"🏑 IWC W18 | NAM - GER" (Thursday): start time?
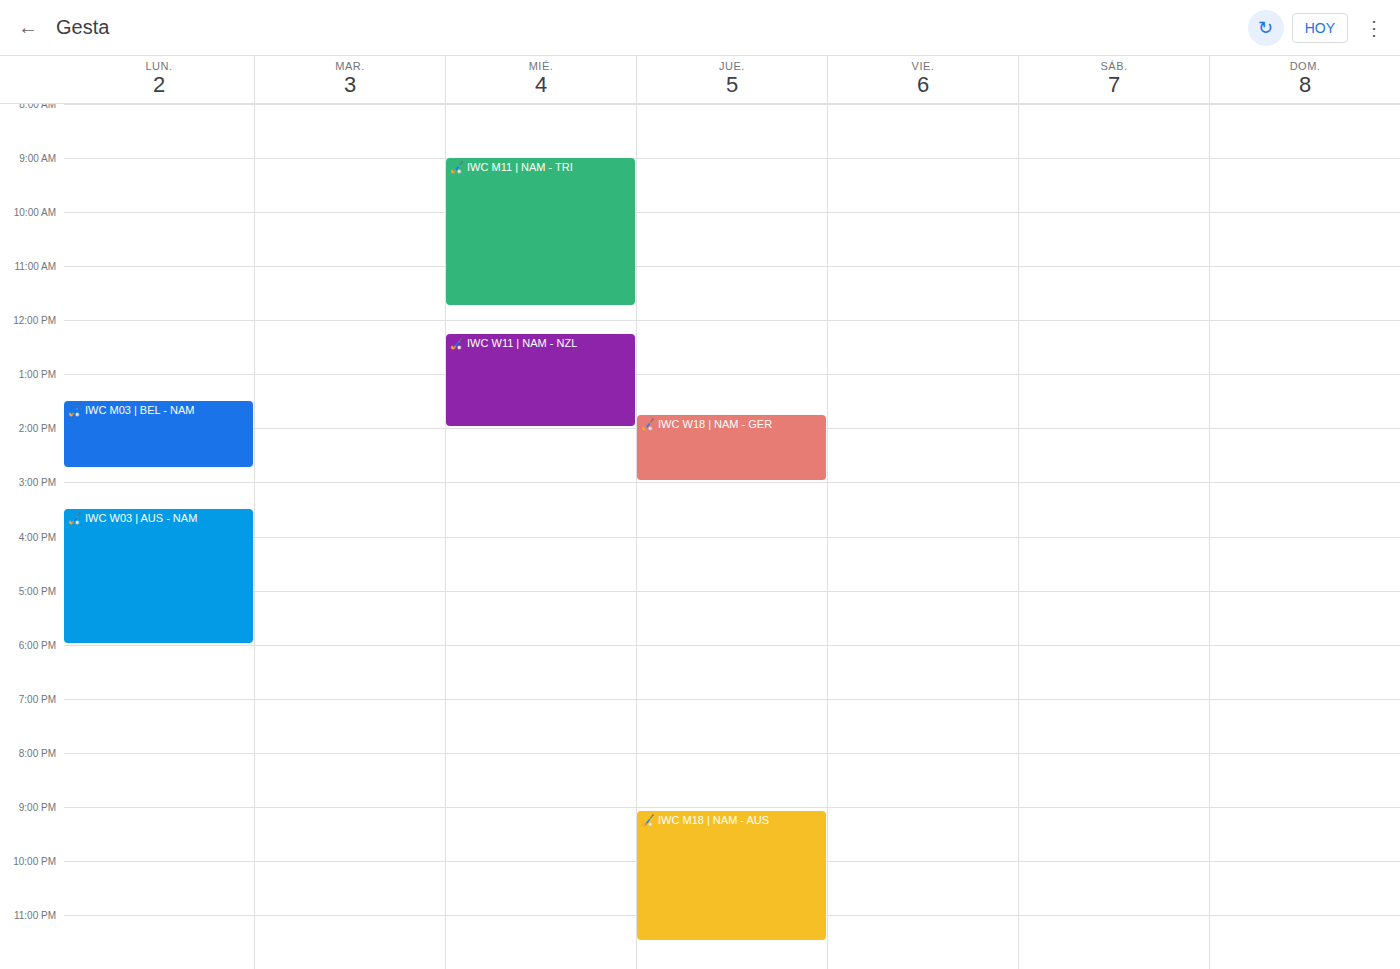
1:45 PM